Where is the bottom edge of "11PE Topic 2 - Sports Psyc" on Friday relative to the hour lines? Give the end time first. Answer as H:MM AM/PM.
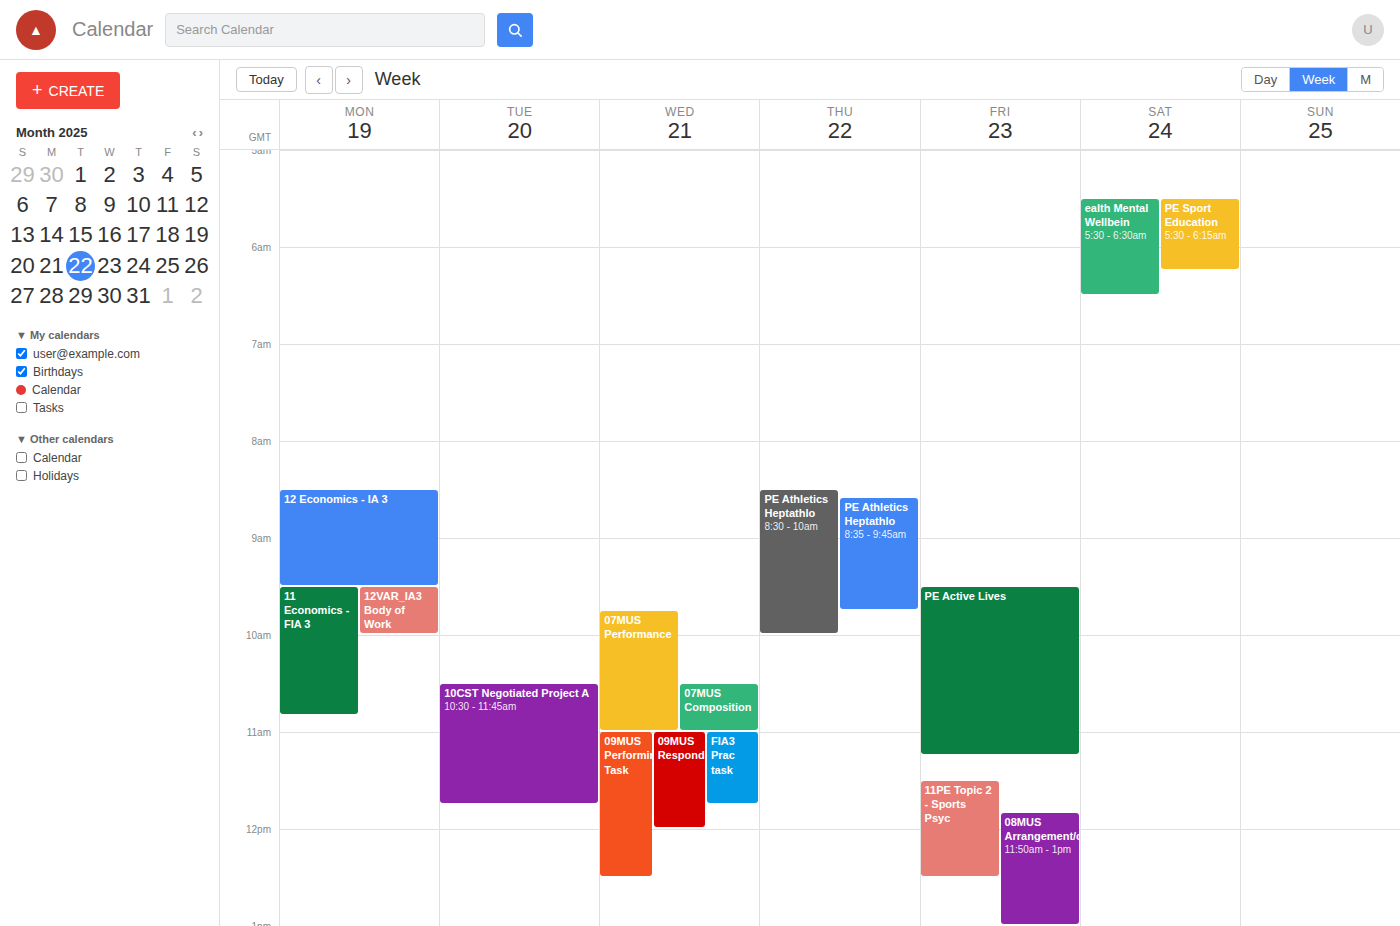
12:30 PM -- halfway between the 12 PM and 1 PM lines.